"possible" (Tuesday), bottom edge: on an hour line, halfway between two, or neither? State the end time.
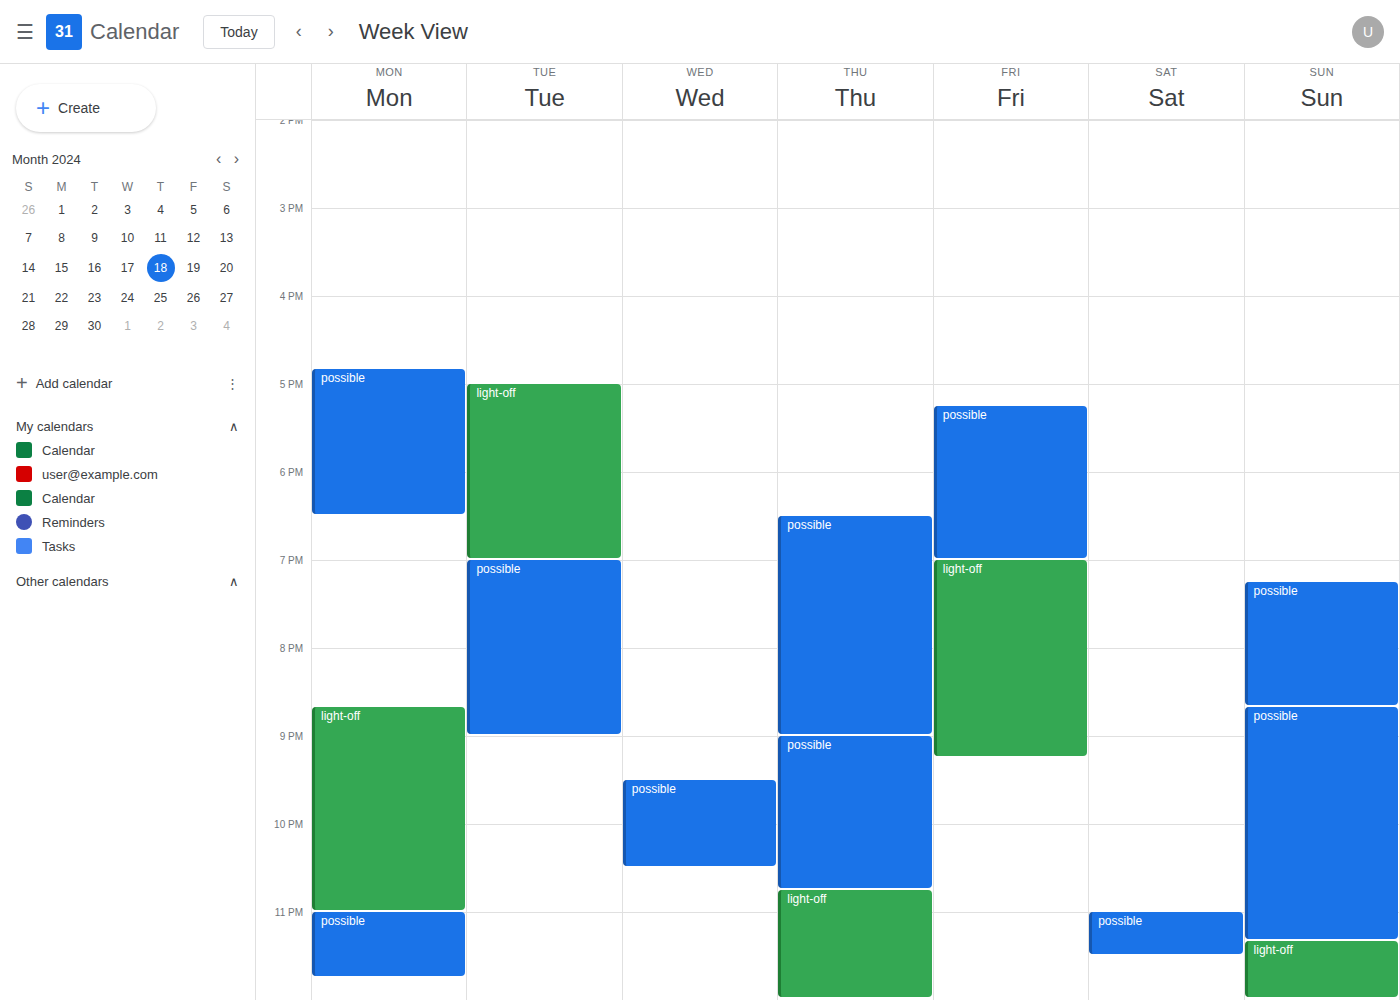
9:00 PM -- exactly on the 9 PM line.